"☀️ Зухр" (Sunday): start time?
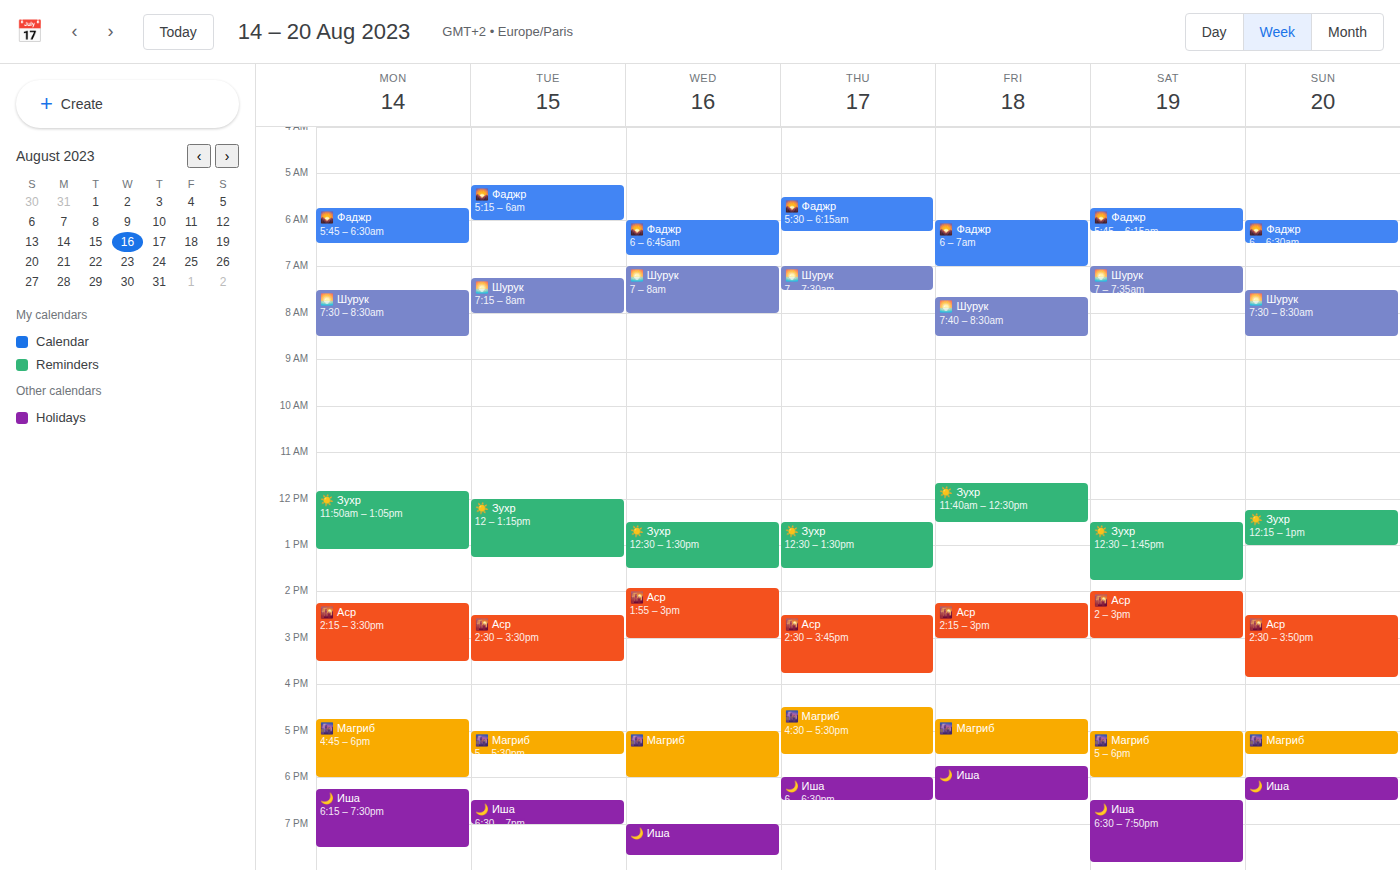
12:15 PM